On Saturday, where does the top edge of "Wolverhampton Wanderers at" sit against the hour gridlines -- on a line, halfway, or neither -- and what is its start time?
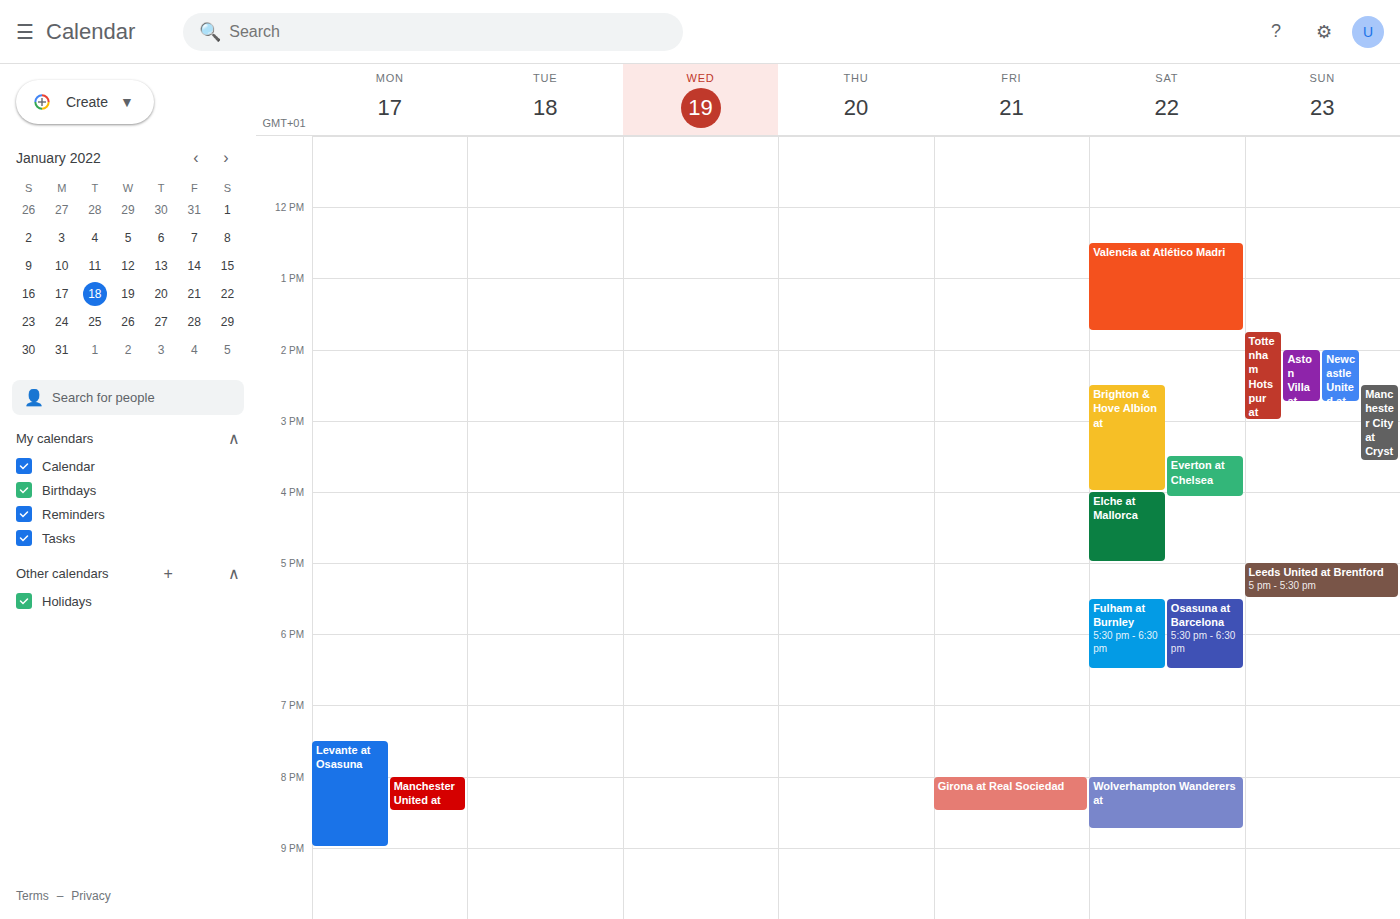
8:00 PM -- exactly on the 8 PM line.